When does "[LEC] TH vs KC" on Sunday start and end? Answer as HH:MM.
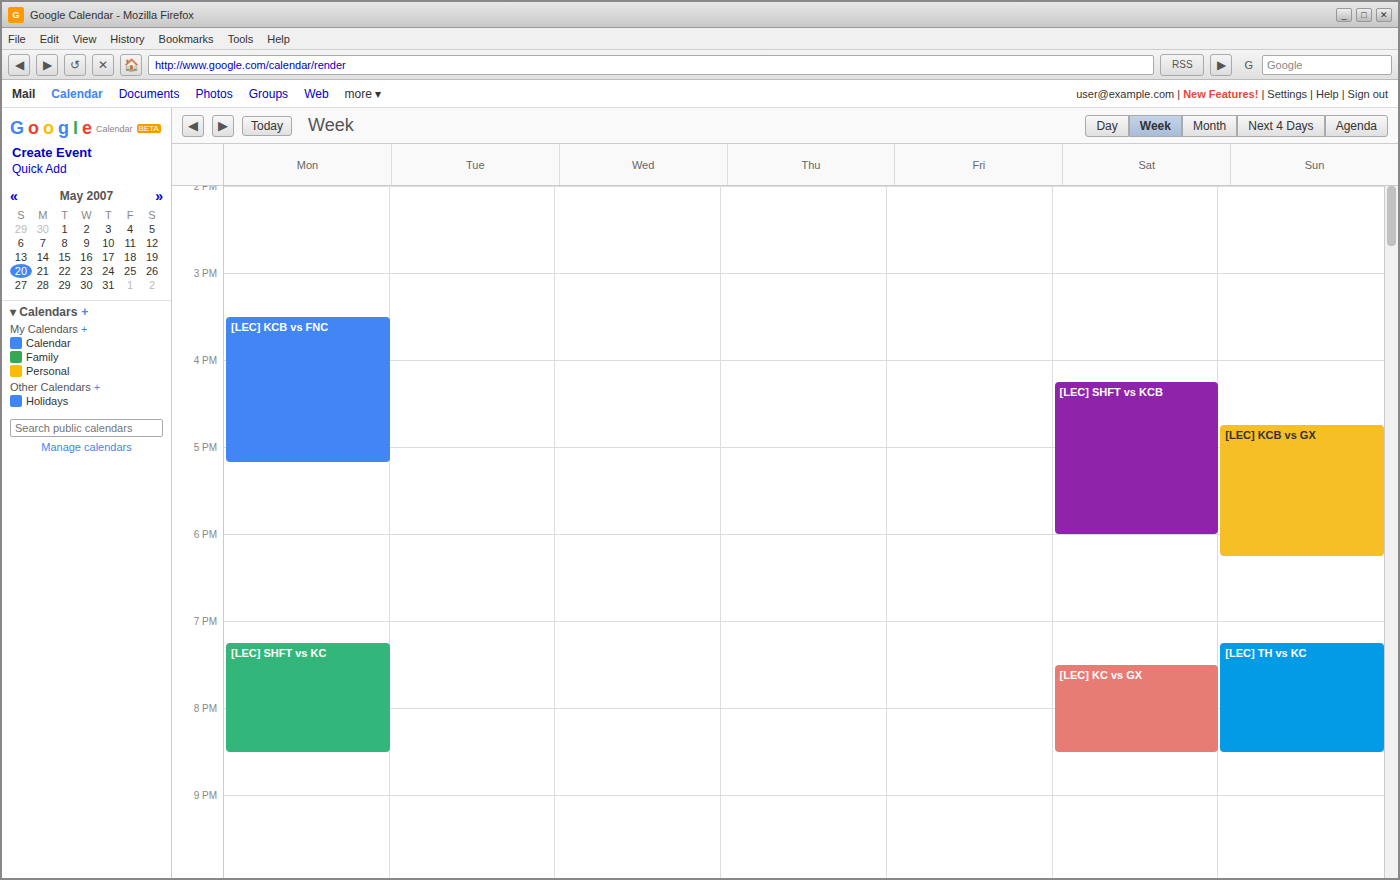
19:15 to 20:30